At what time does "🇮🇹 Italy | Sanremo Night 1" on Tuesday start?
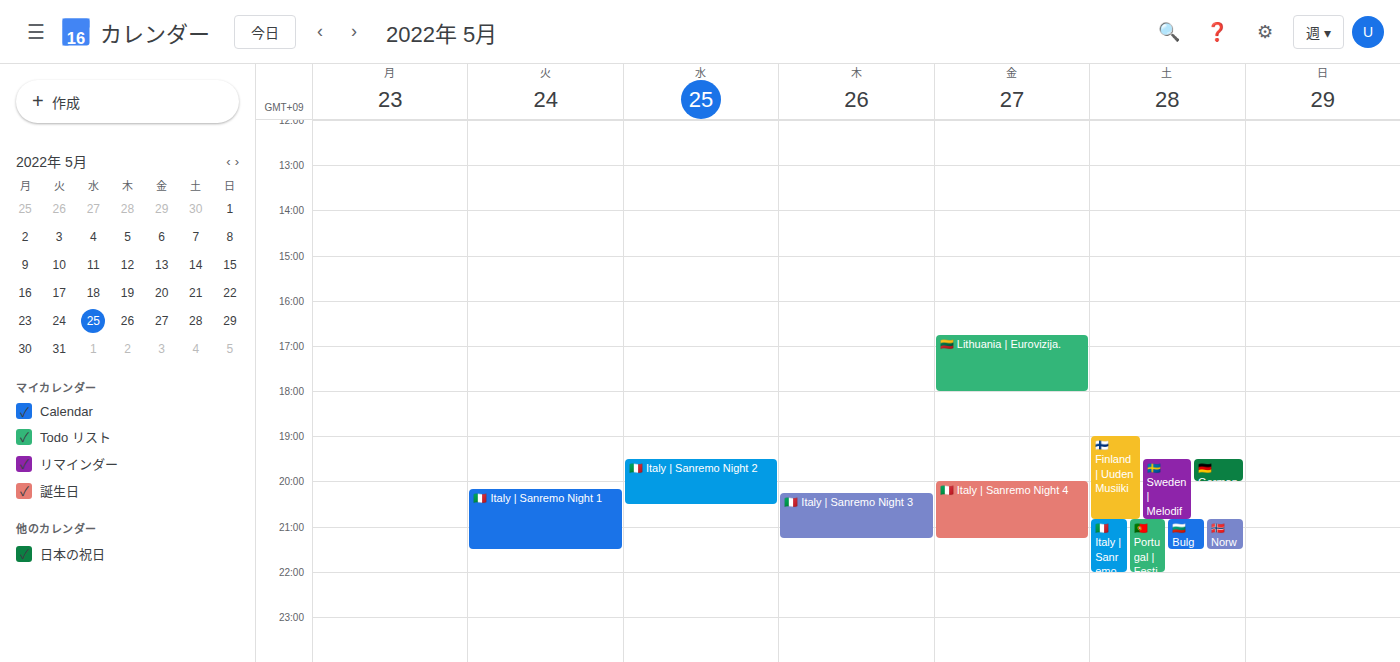
20:10